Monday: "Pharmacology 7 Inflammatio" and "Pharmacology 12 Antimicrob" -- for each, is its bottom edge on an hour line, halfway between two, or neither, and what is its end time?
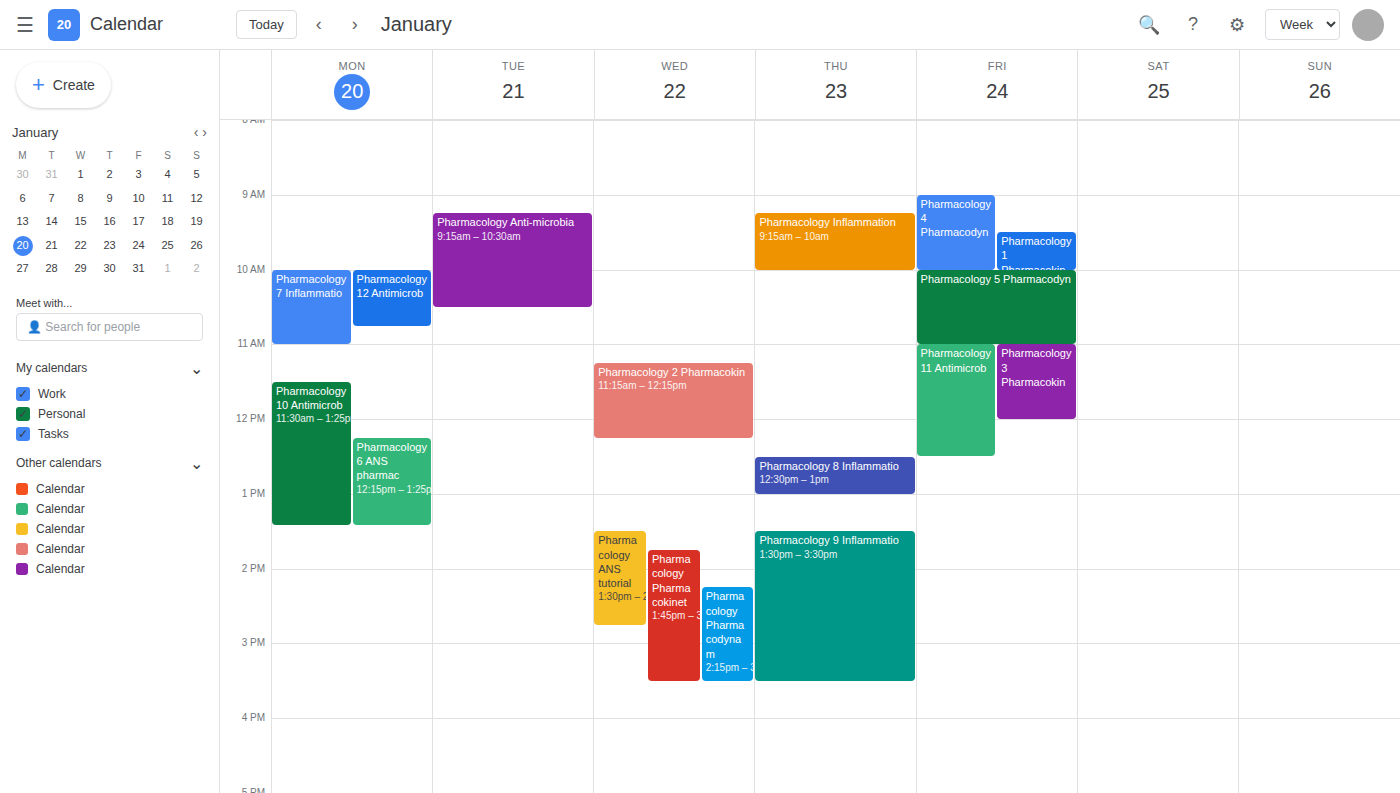
"Pharmacology 7 Inflammatio": 11:00, exactly on the 11:00 line. "Pharmacology 12 Antimicrob": 10:45, neither: three quarters of the way from the 10:00 line to the 11:00 line.